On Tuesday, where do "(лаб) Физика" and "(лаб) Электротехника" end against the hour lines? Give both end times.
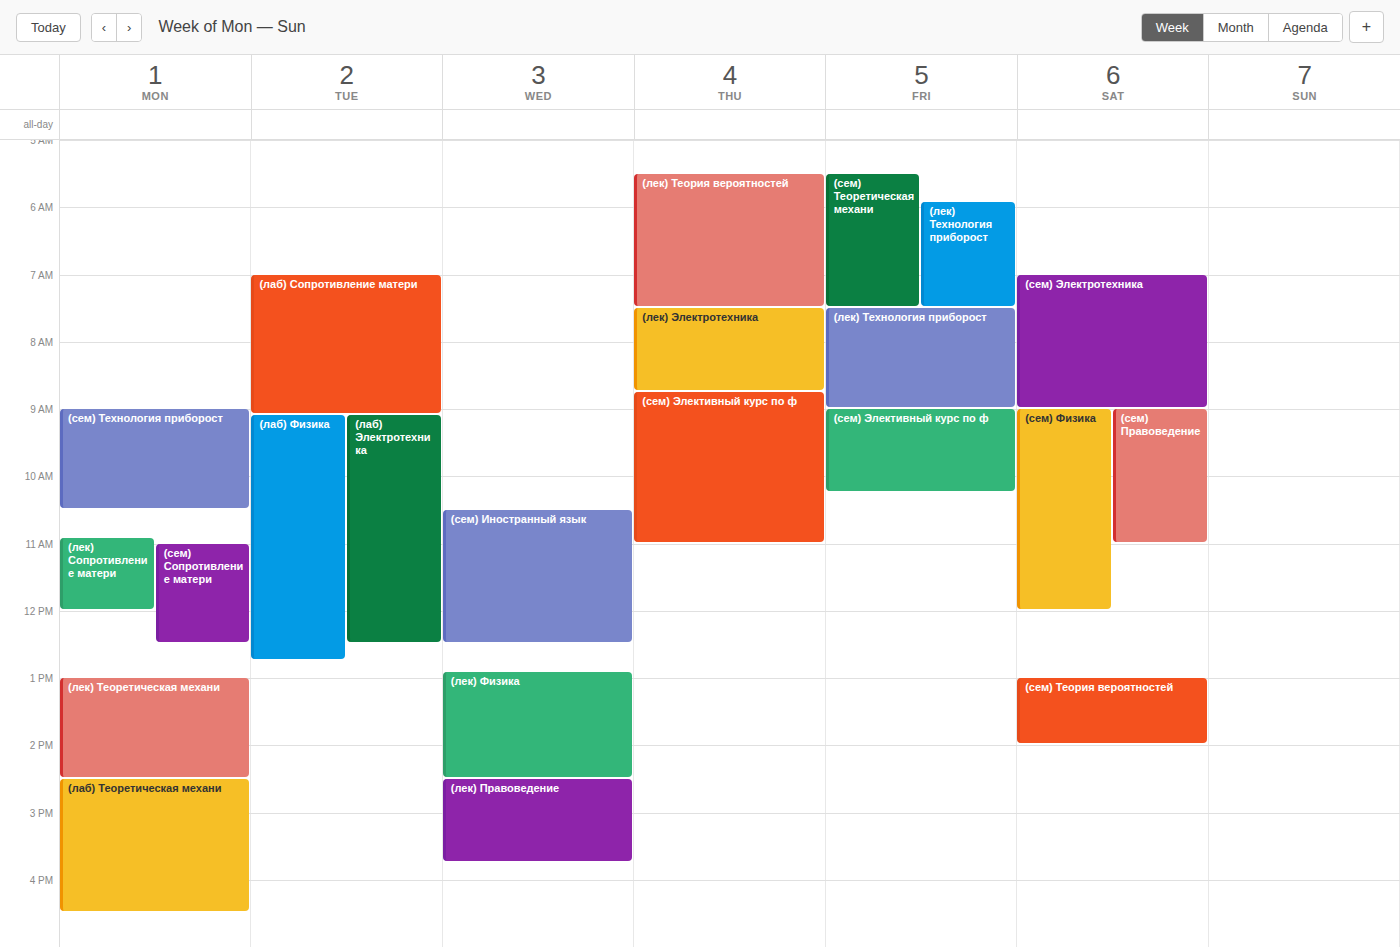
"(лаб) Физика": 12:45, neither: three quarters of the way from the 12:00 line to the 13:00 line. "(лаб) Электротехника": 12:30, halfway between the 12:00 and 13:00 lines.